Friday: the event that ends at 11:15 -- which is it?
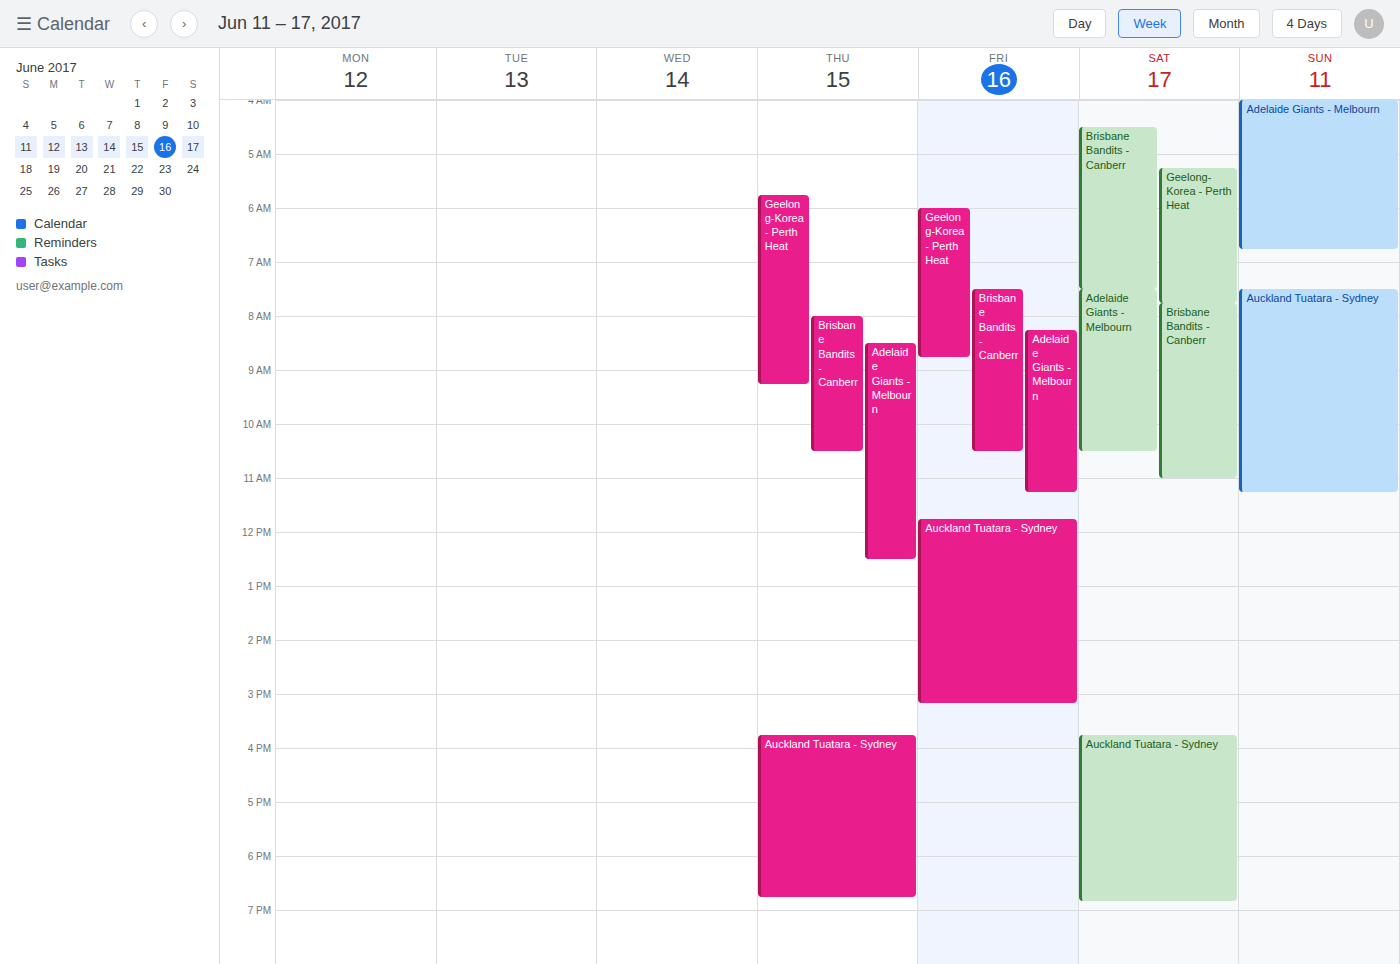
"Adelaide Giants - Melbourn"